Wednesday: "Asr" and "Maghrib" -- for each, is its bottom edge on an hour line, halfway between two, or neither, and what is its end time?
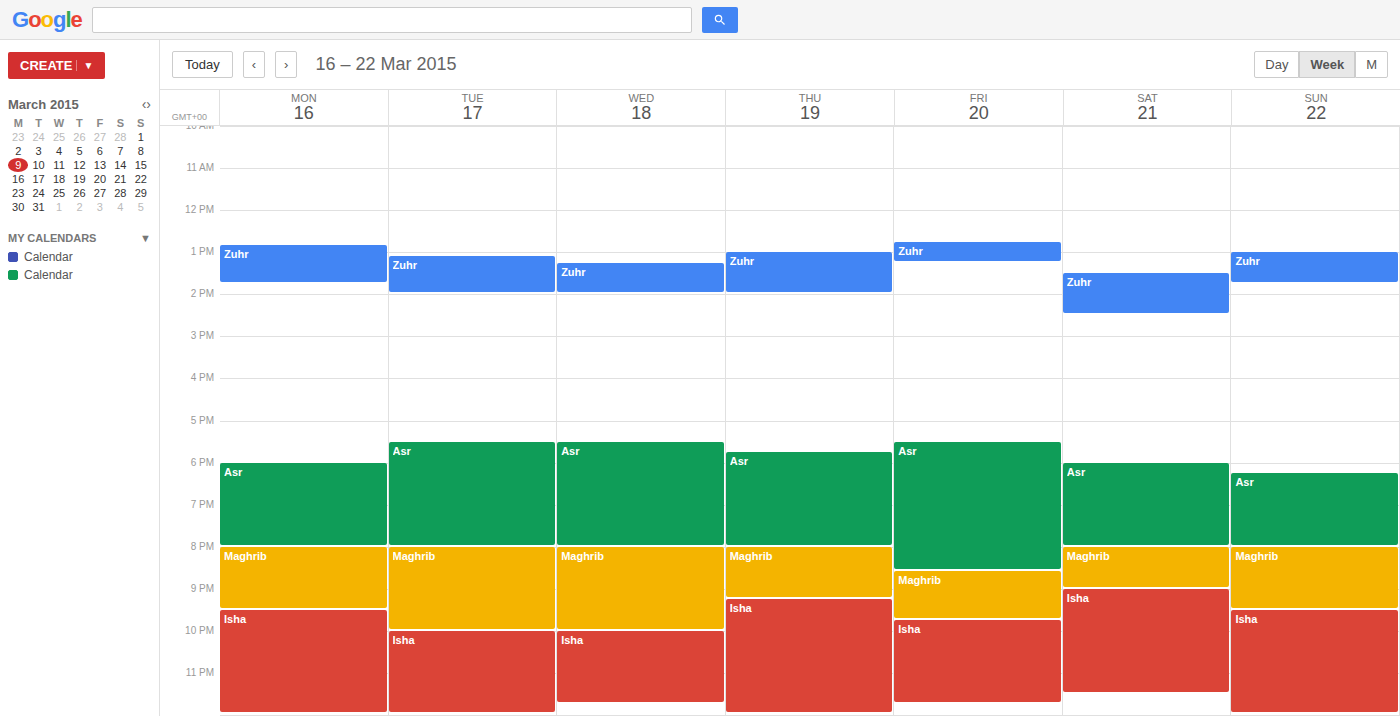
"Asr": 8:00 PM, exactly on the 8 PM line. "Maghrib": 10:00 PM, exactly on the 10 PM line.